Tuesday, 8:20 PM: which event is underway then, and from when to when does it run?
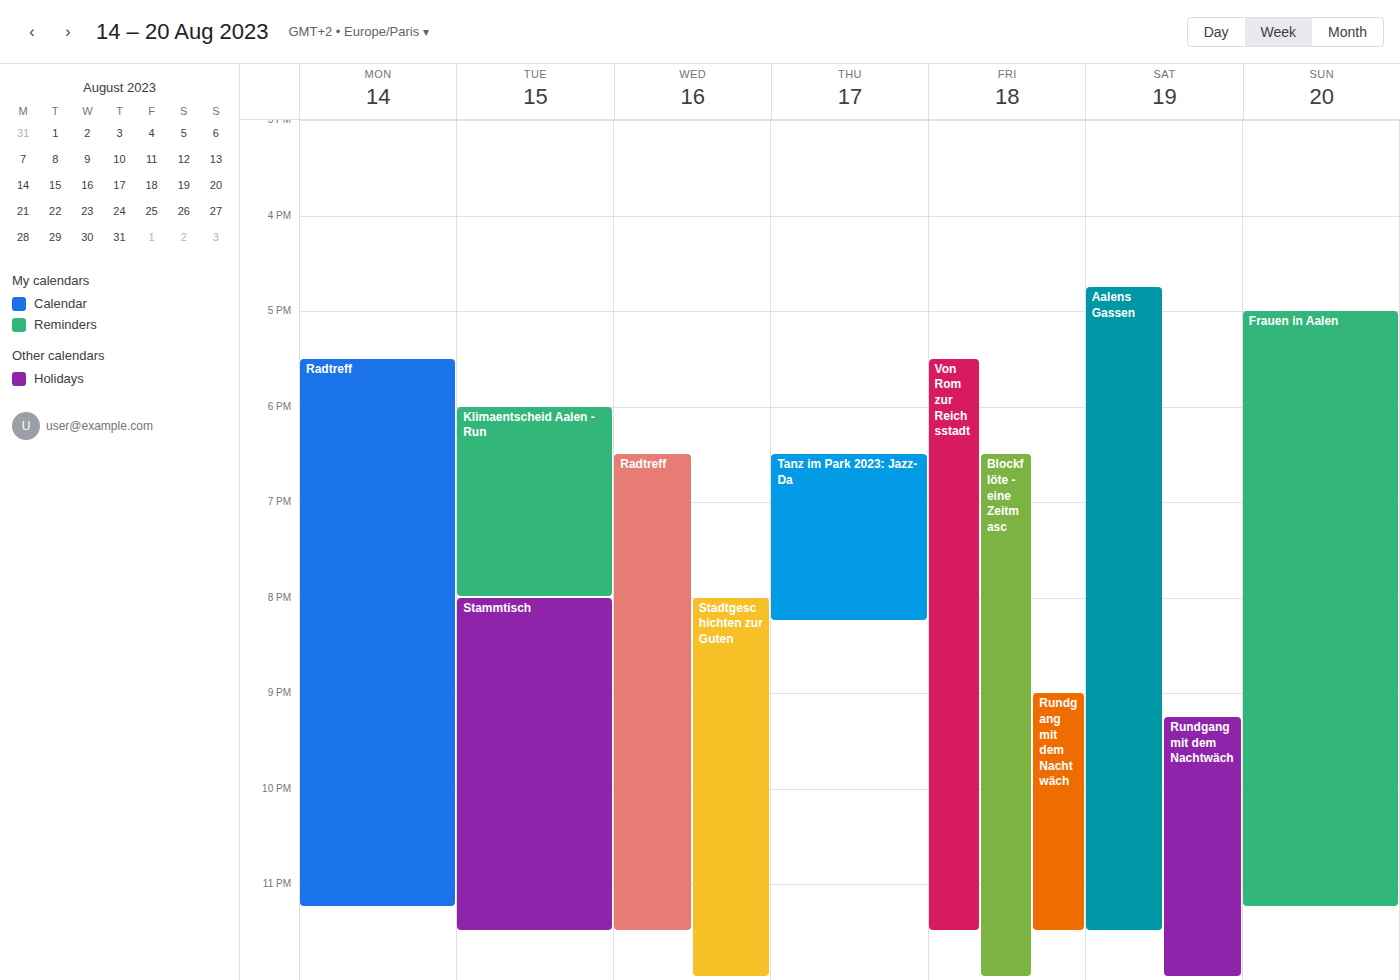
"Stammtisch", 8:00 PM to 11:30 PM